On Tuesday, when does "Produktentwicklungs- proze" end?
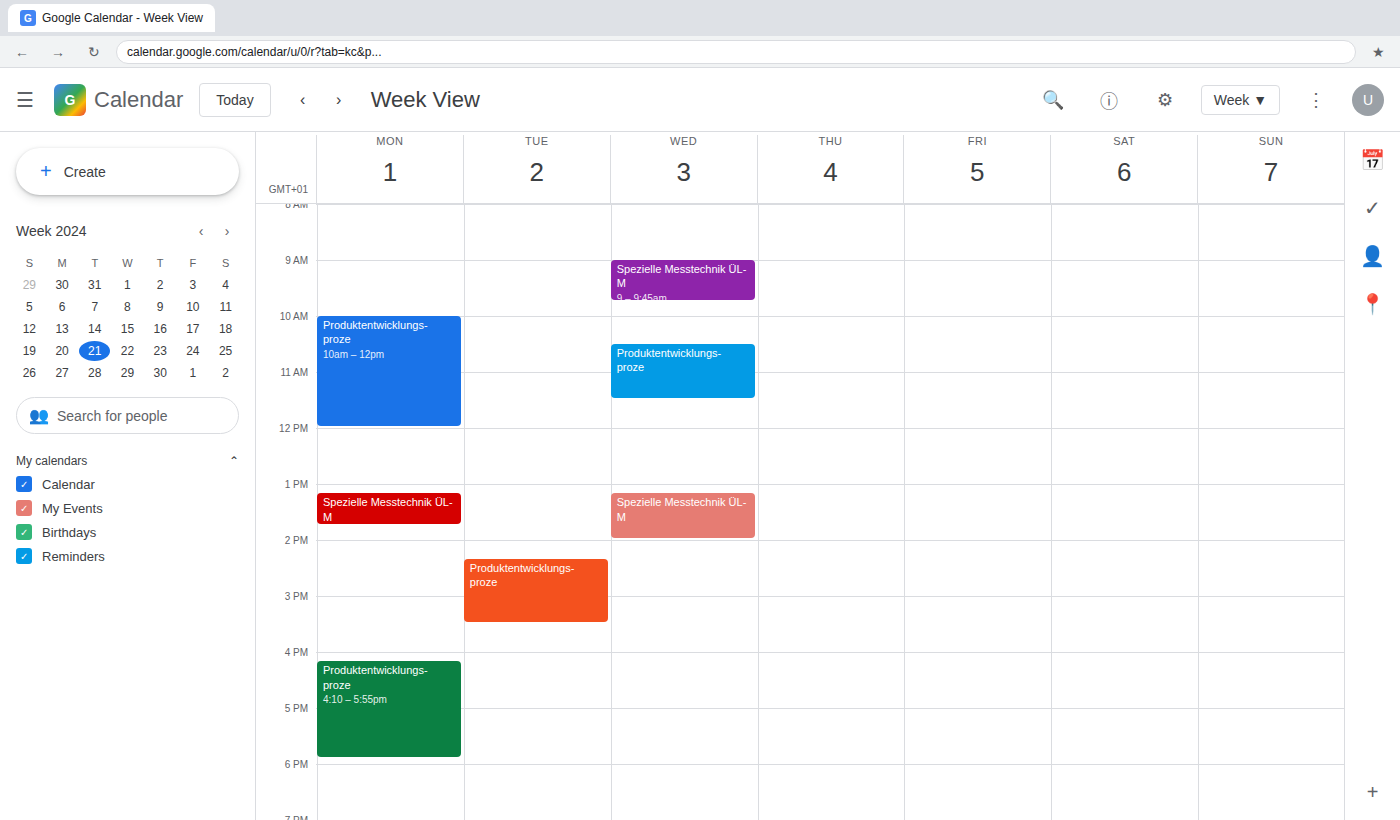
3:30 PM